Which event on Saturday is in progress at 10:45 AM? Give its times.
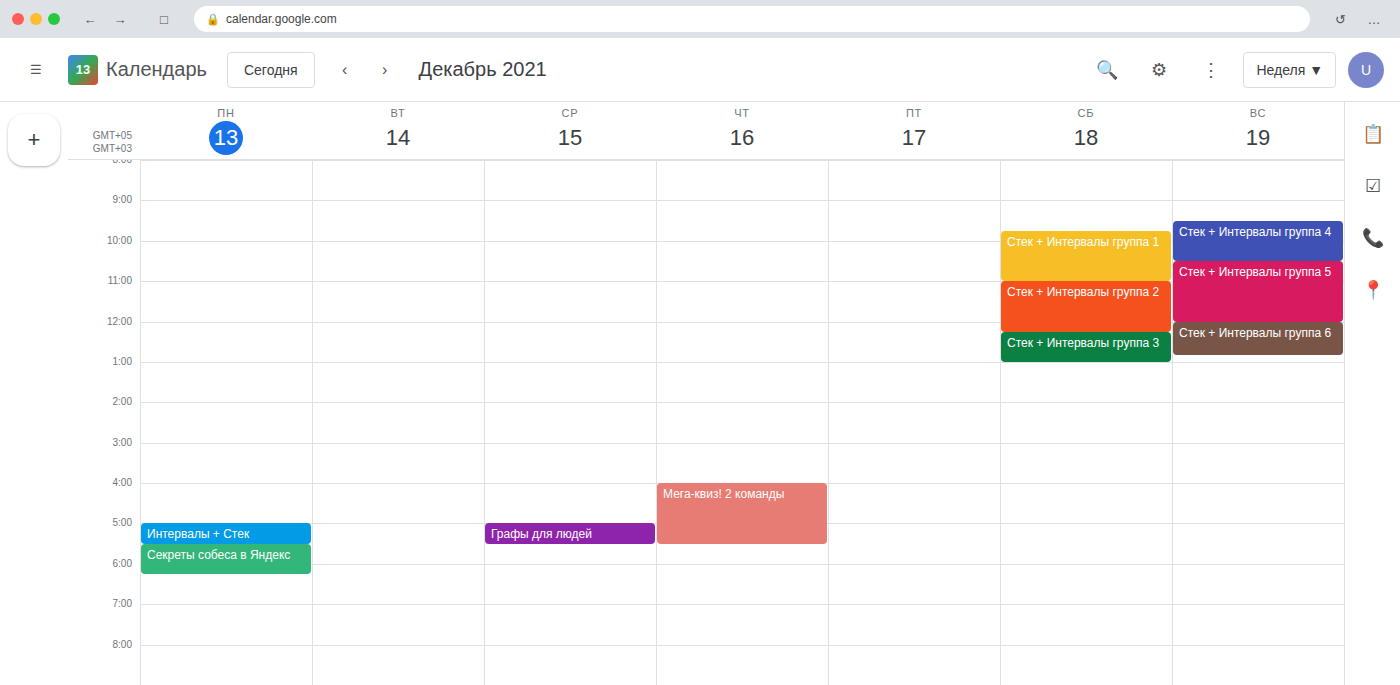
"Стек + Интервалы группа 1", 9:45 AM to 11:00 AM